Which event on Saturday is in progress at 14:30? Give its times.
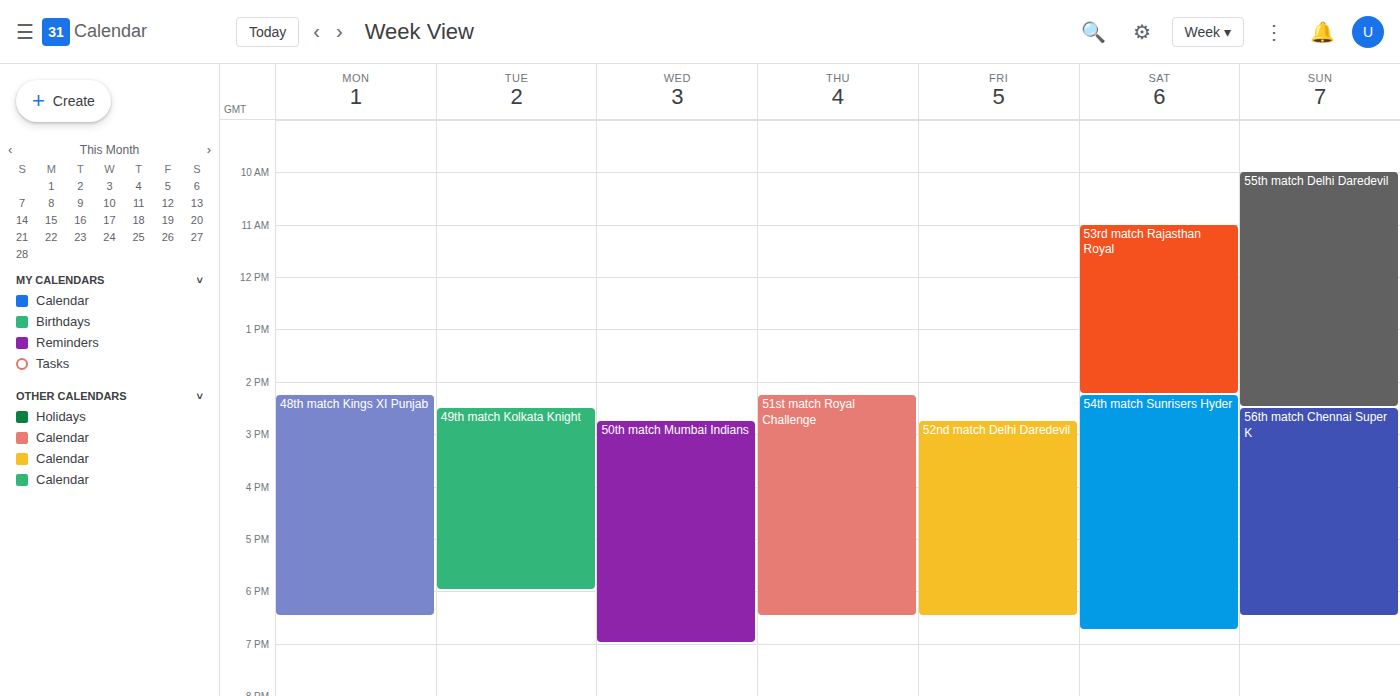
"54th match Sunrisers Hyder", 14:15 to 18:45